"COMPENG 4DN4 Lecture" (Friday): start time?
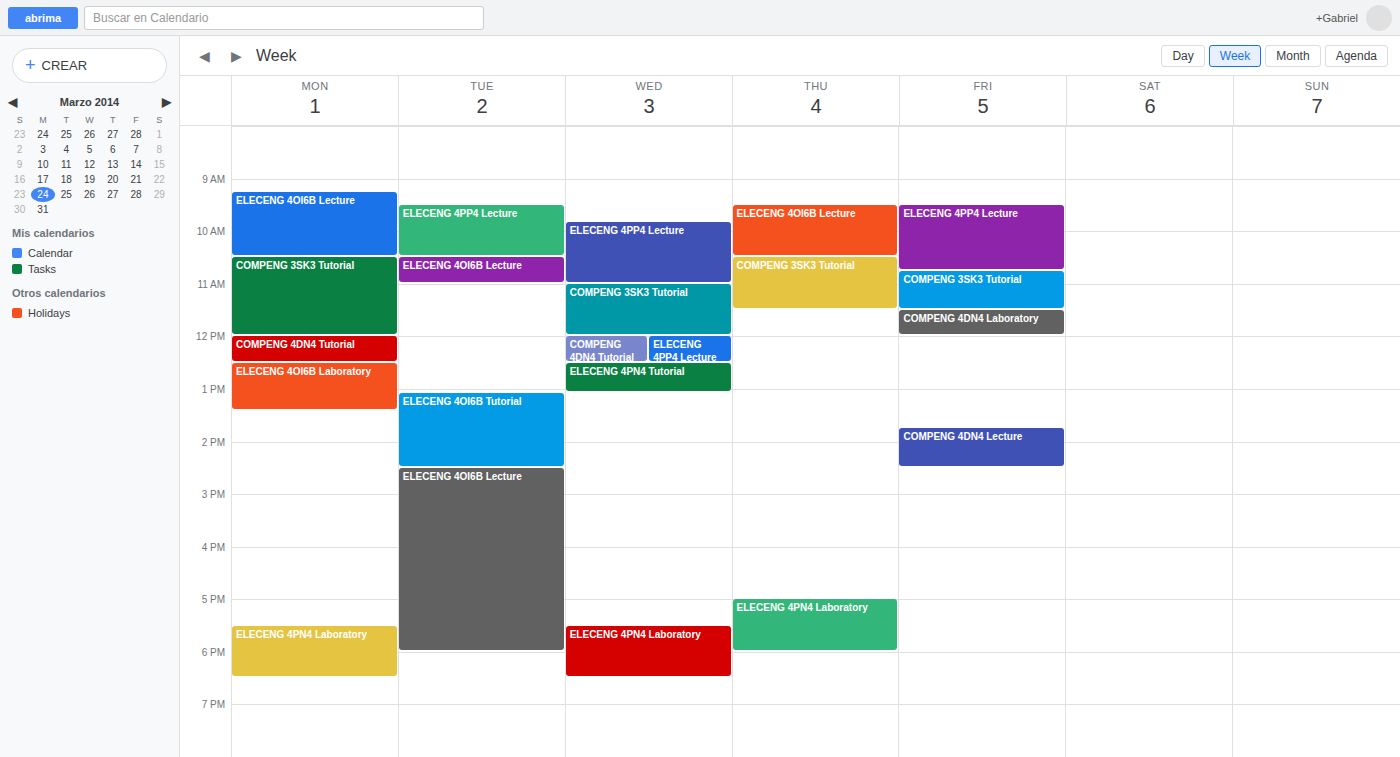
1:45 PM